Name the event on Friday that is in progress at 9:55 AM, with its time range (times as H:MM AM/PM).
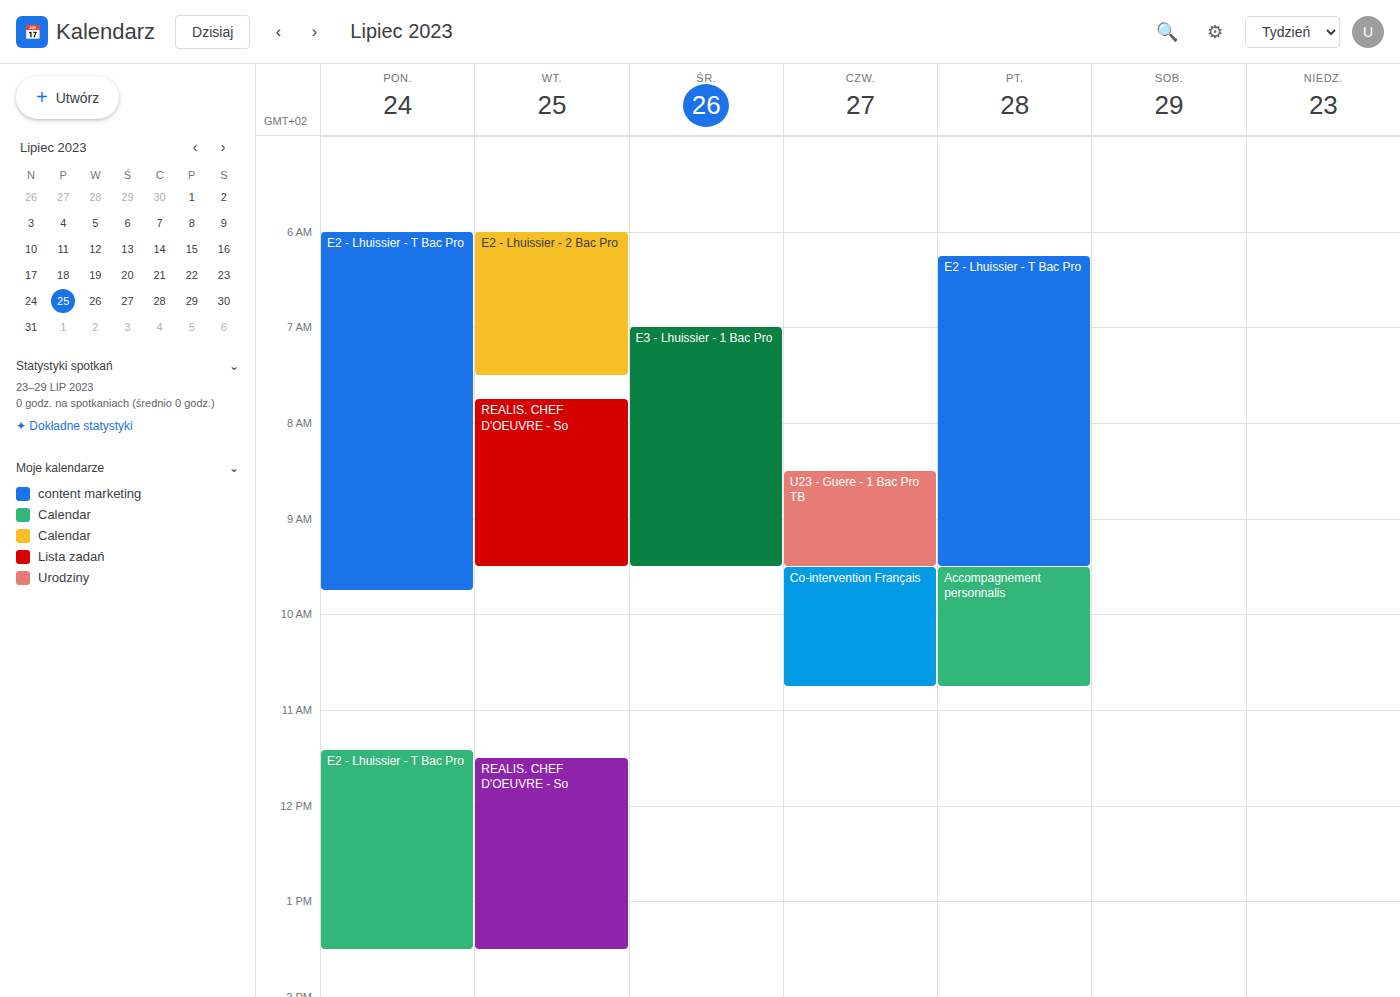
"Accompagnement personnalis", 9:30 AM to 10:45 AM